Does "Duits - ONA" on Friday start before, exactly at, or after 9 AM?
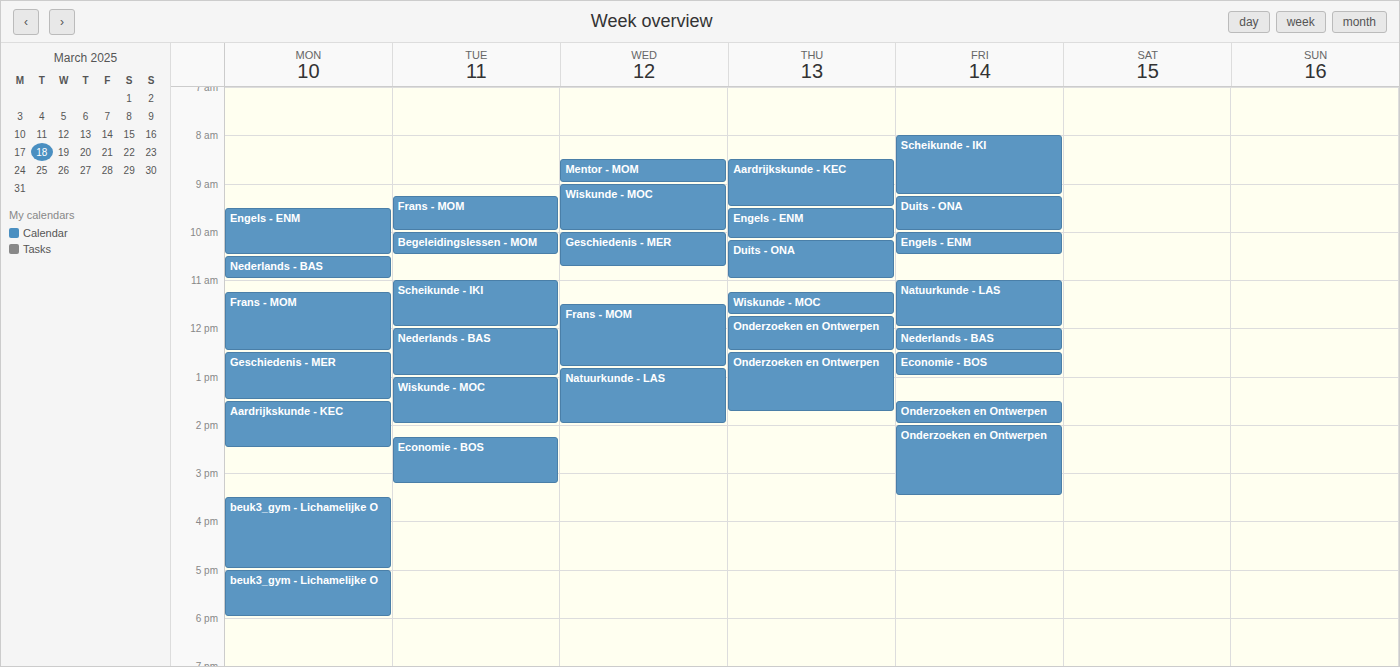
9:15 AM -- after 9 AM, 15 minutes below the 9 AM line.